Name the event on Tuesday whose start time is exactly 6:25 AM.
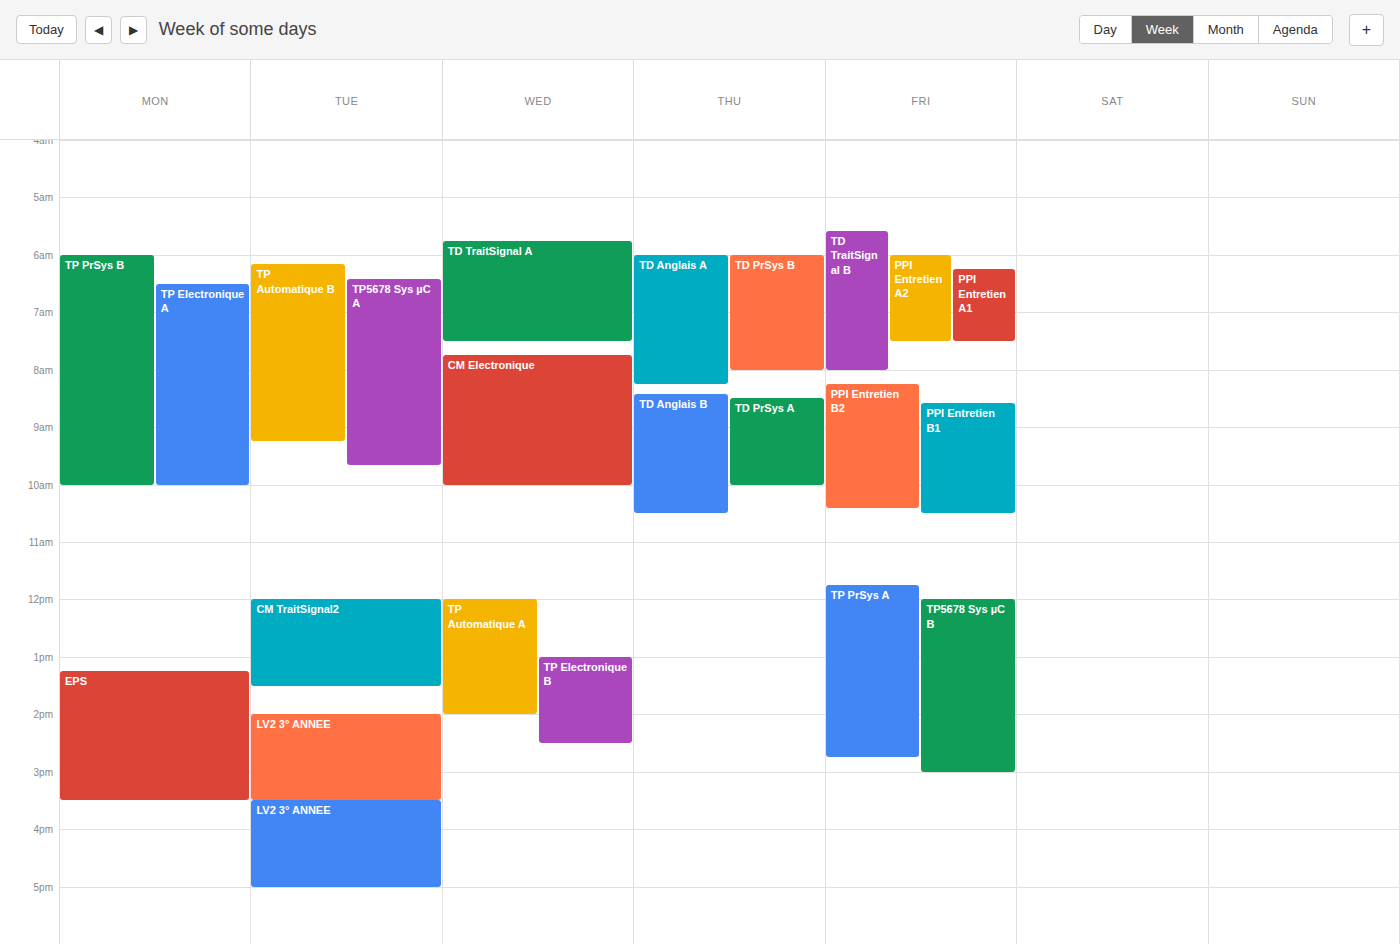
"TP5678 Sys µC A"